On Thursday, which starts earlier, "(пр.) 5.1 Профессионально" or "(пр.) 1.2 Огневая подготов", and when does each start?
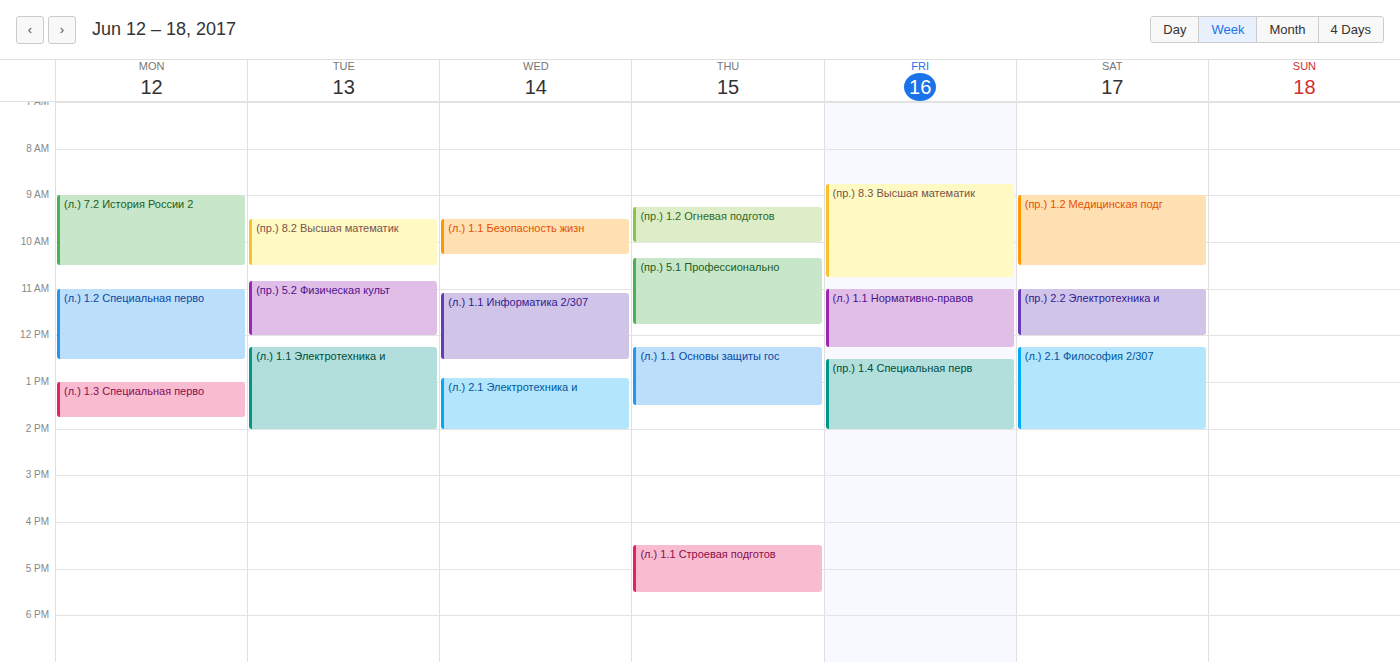
"(пр.) 1.2 Огневая подготов" 9:15 AM; "(пр.) 5.1 Профессионально" 10:20 AM.